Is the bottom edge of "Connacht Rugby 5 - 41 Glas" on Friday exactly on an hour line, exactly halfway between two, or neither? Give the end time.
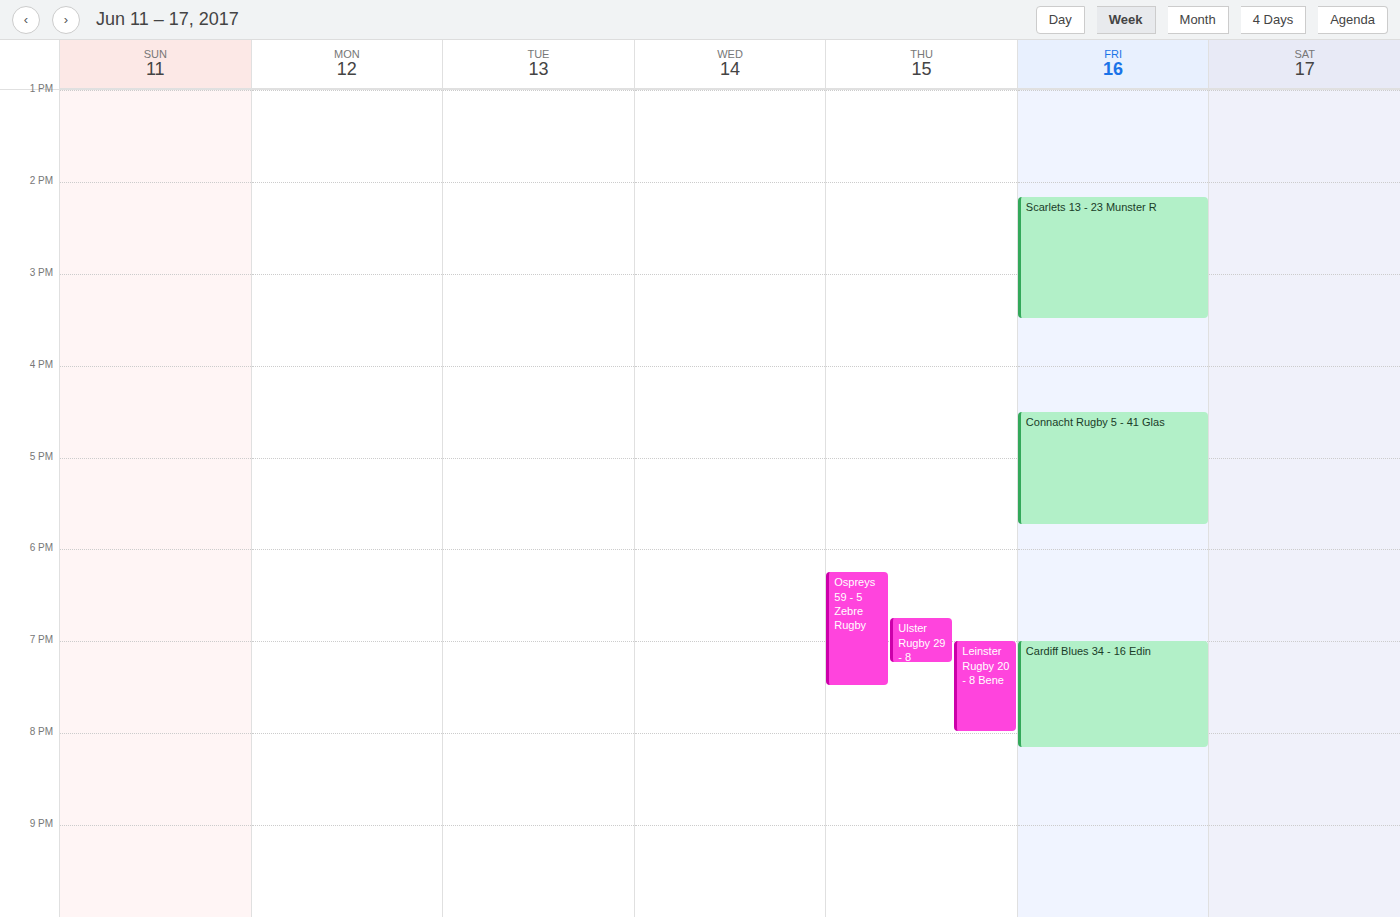
5:45 PM -- neither: three quarters of the way from the 5 PM line to the 6 PM line.